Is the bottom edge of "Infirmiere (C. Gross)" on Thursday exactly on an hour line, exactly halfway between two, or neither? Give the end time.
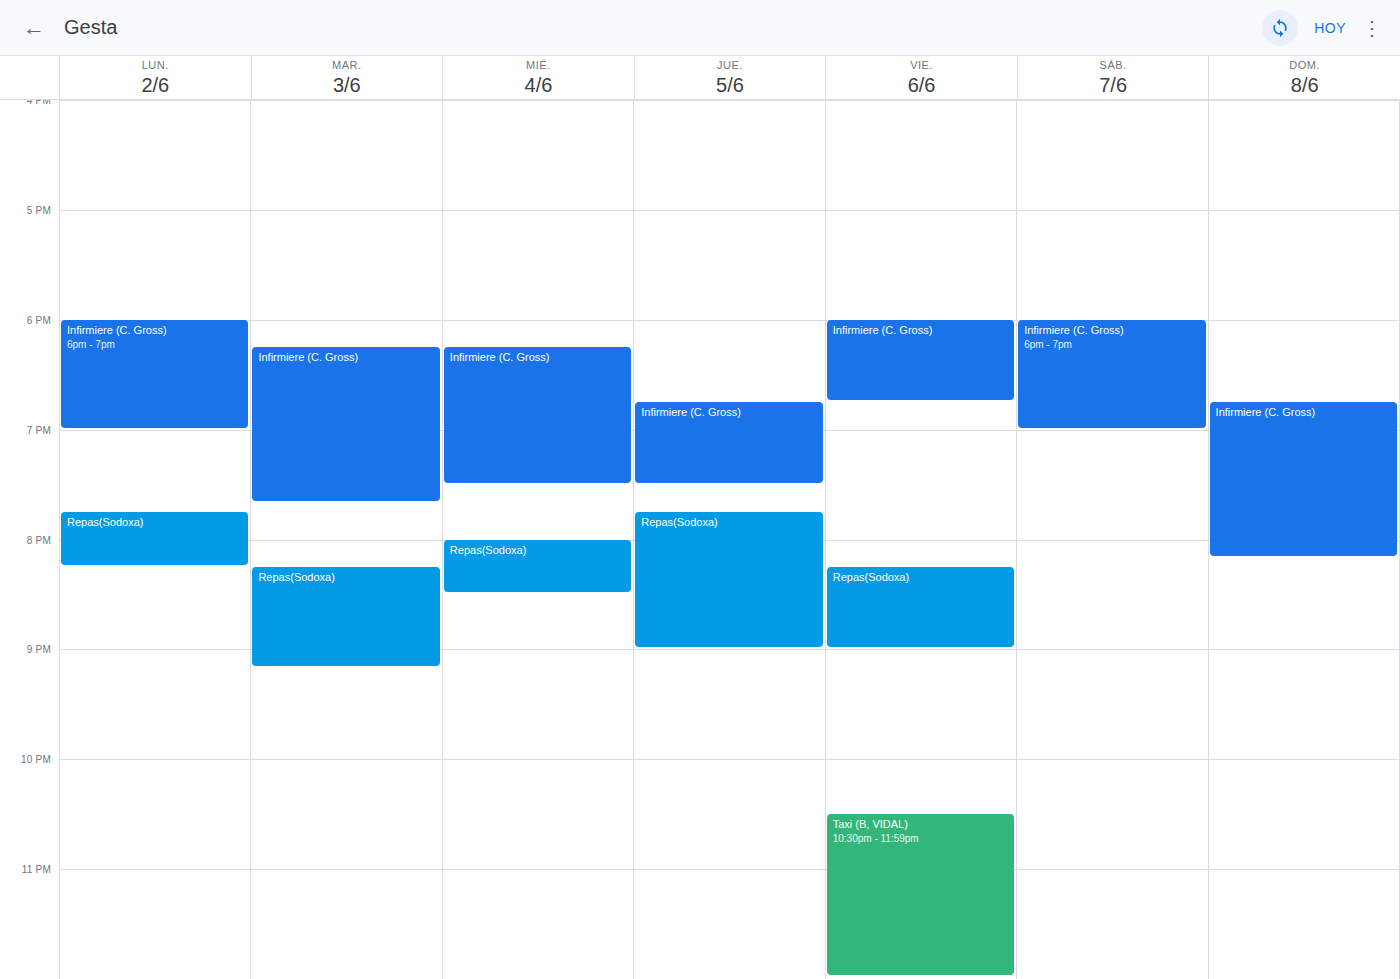
7:30 PM -- halfway between the 7 PM and 8 PM lines.